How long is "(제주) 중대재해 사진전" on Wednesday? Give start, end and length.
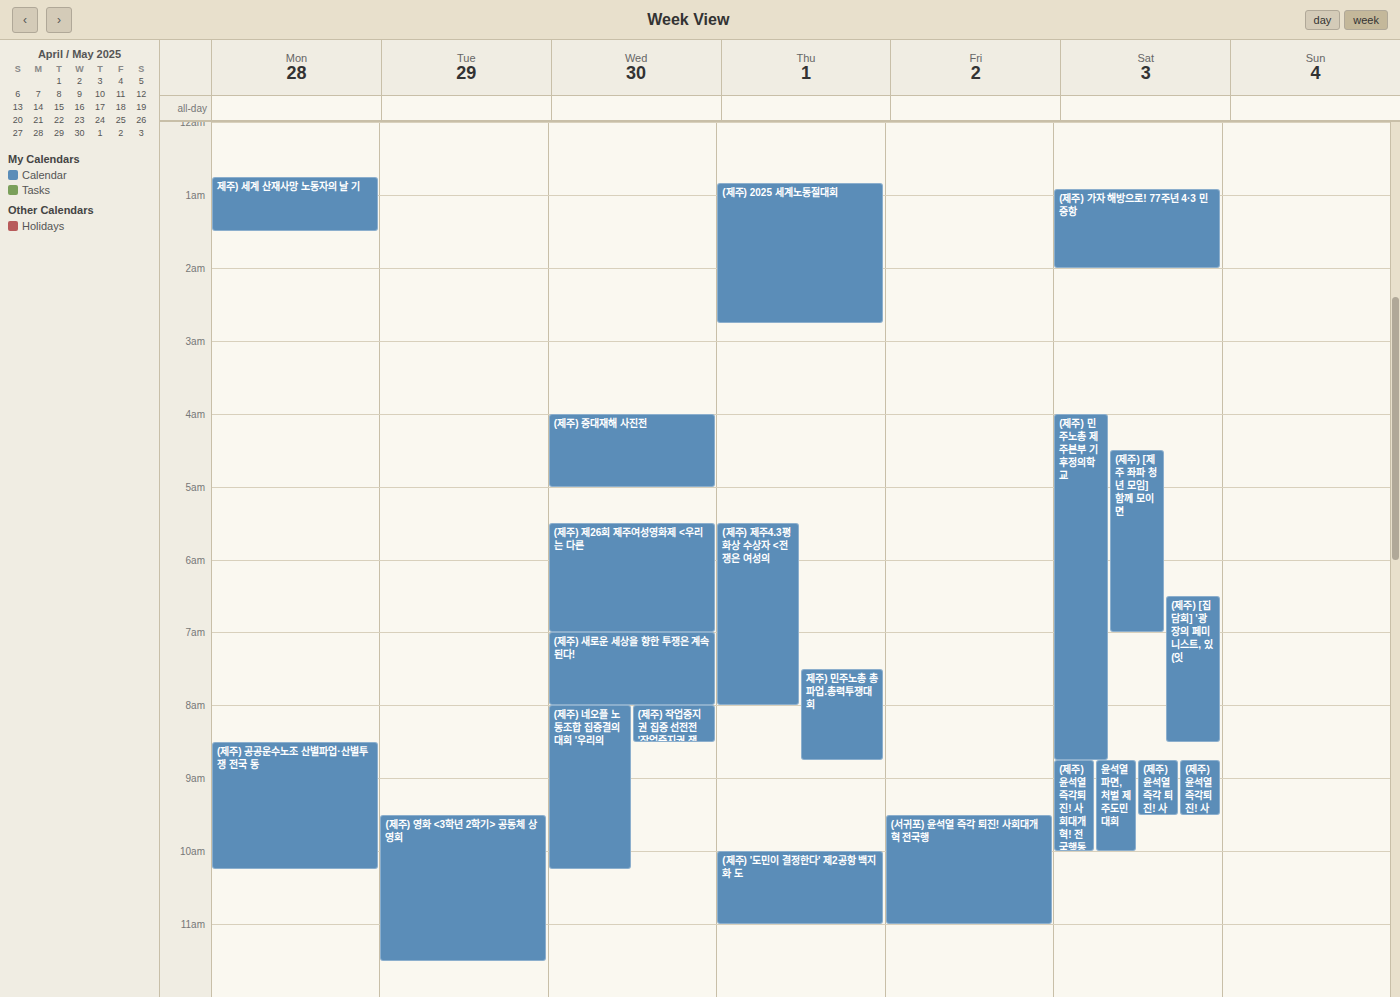
4:00 AM to 5:00 AM, 1 hour